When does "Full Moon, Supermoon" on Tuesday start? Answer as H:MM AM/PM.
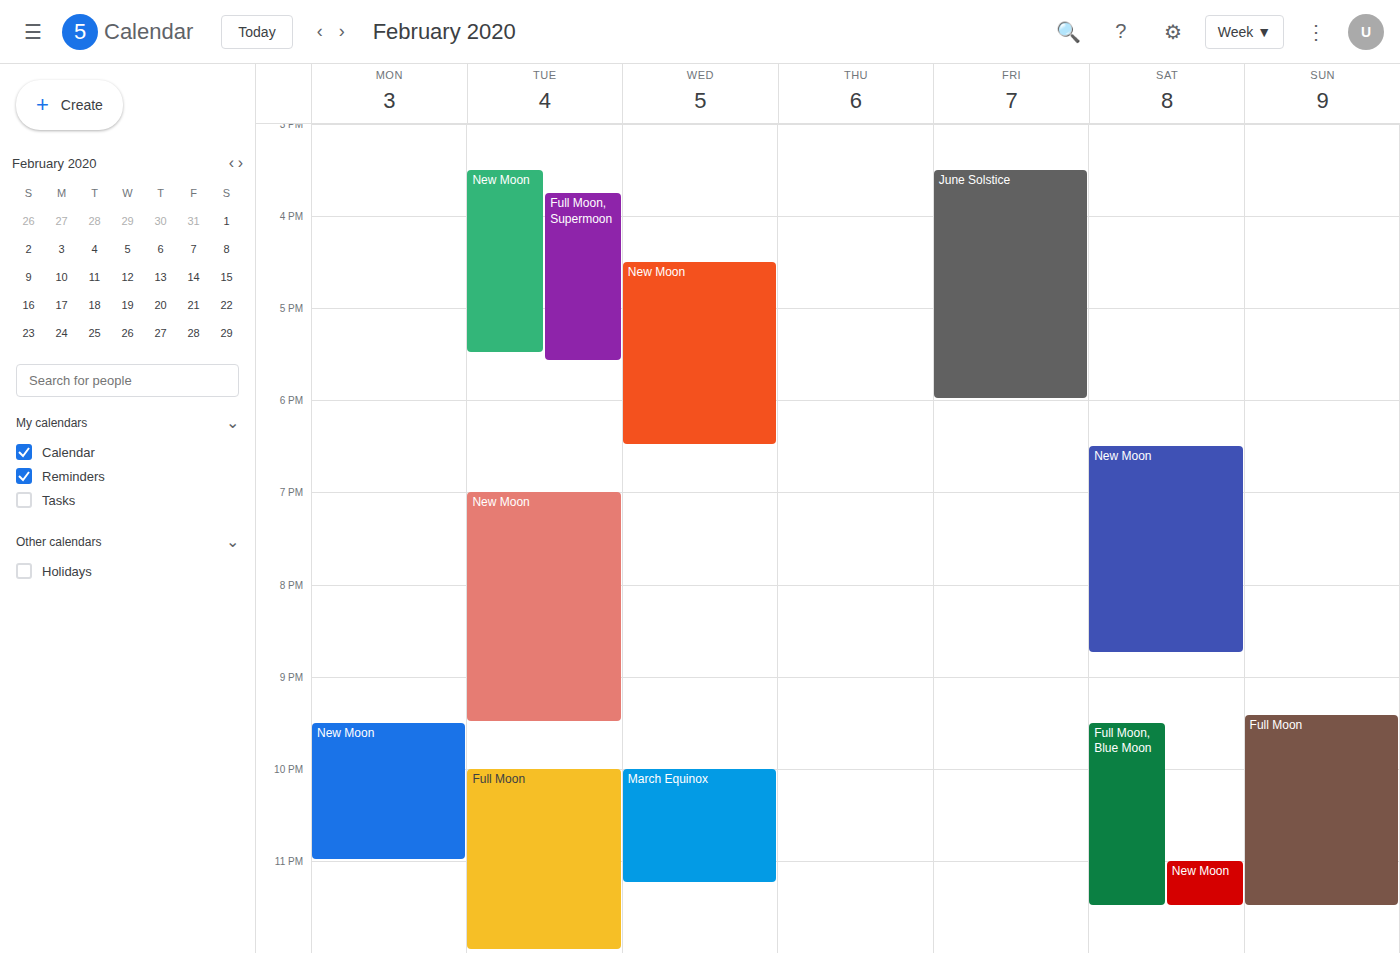
3:45 PM